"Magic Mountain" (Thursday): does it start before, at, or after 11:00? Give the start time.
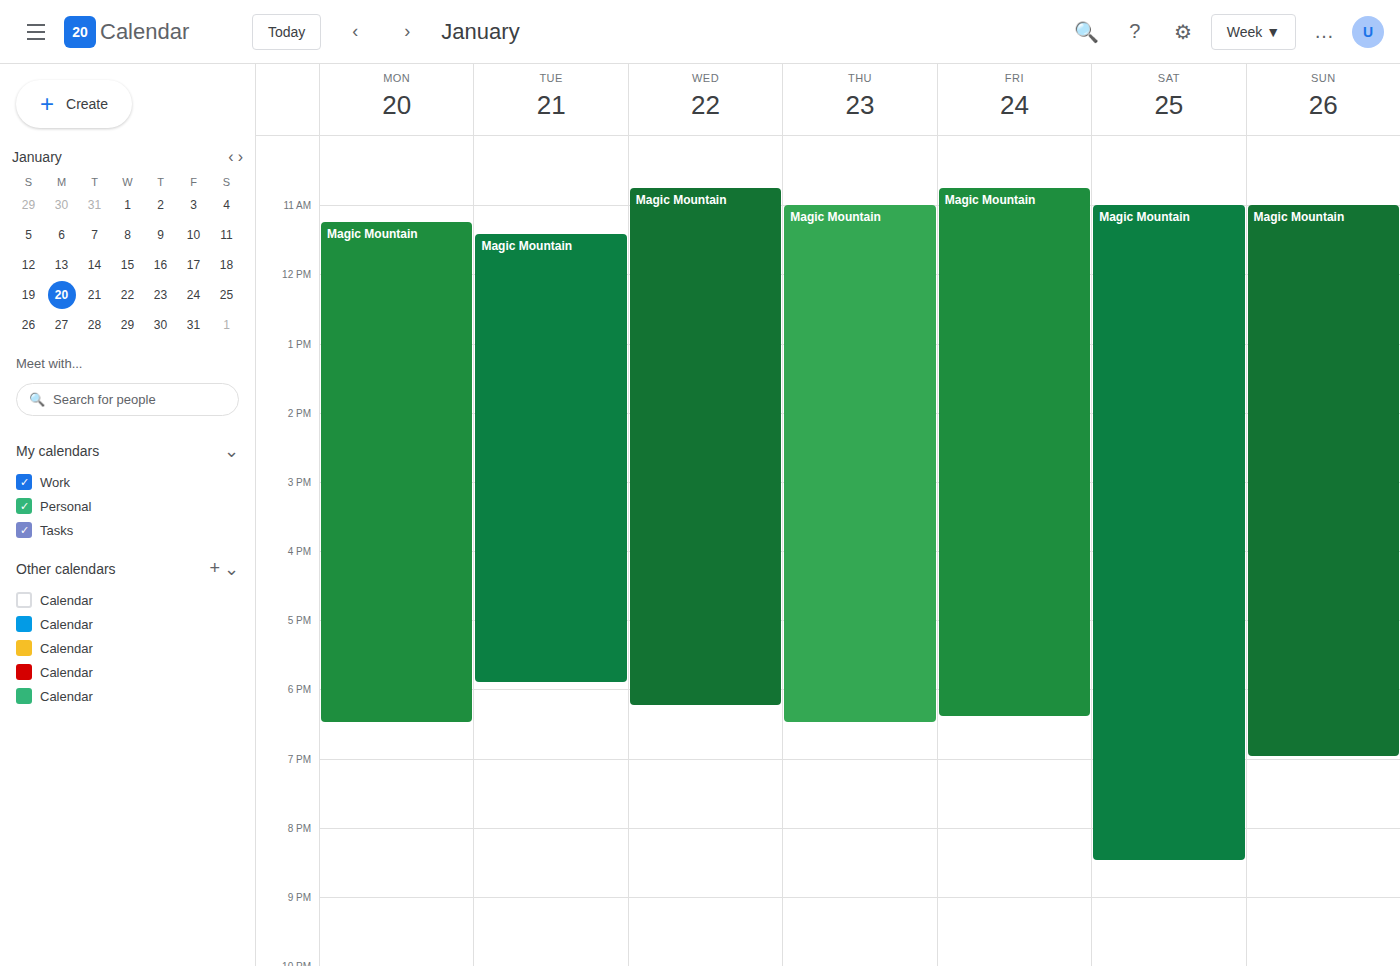
11:00 -- exactly at 11:00, on the 11:00 line.